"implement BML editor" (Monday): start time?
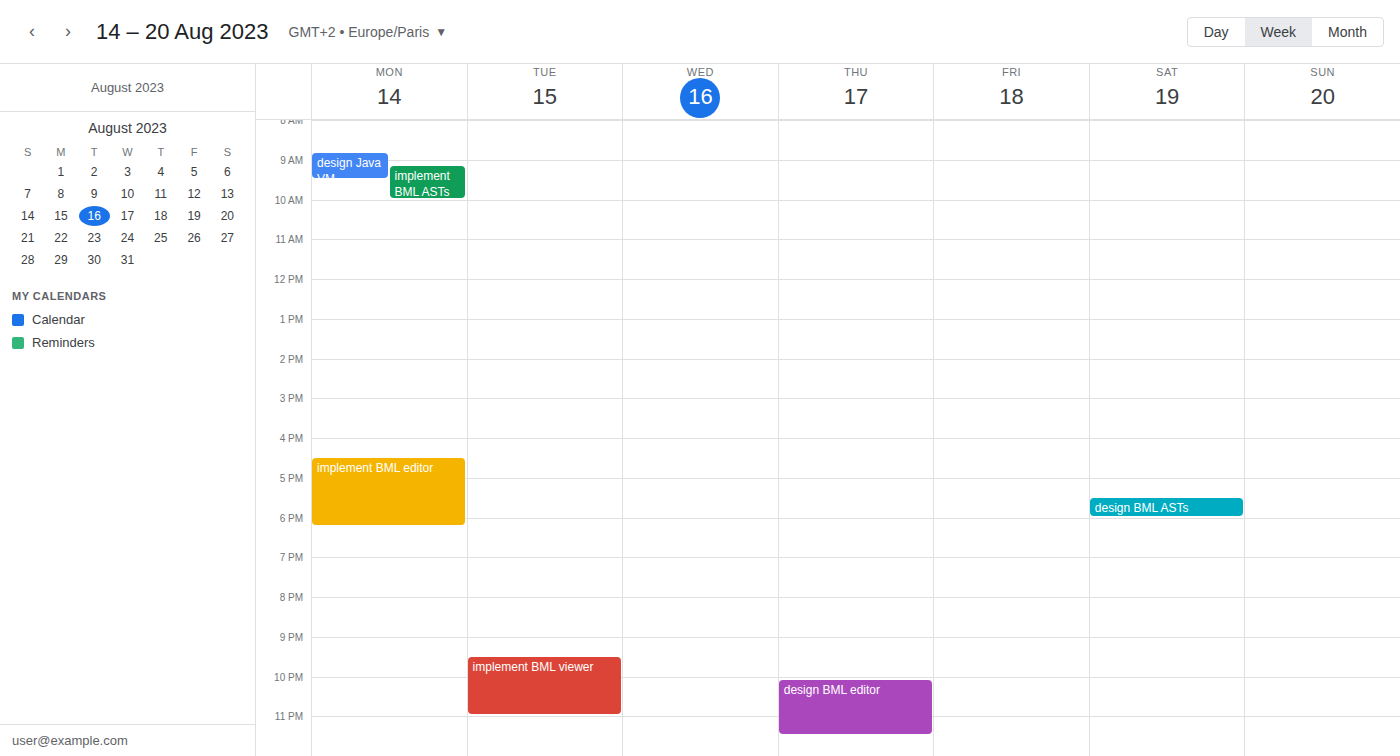
4:30 PM